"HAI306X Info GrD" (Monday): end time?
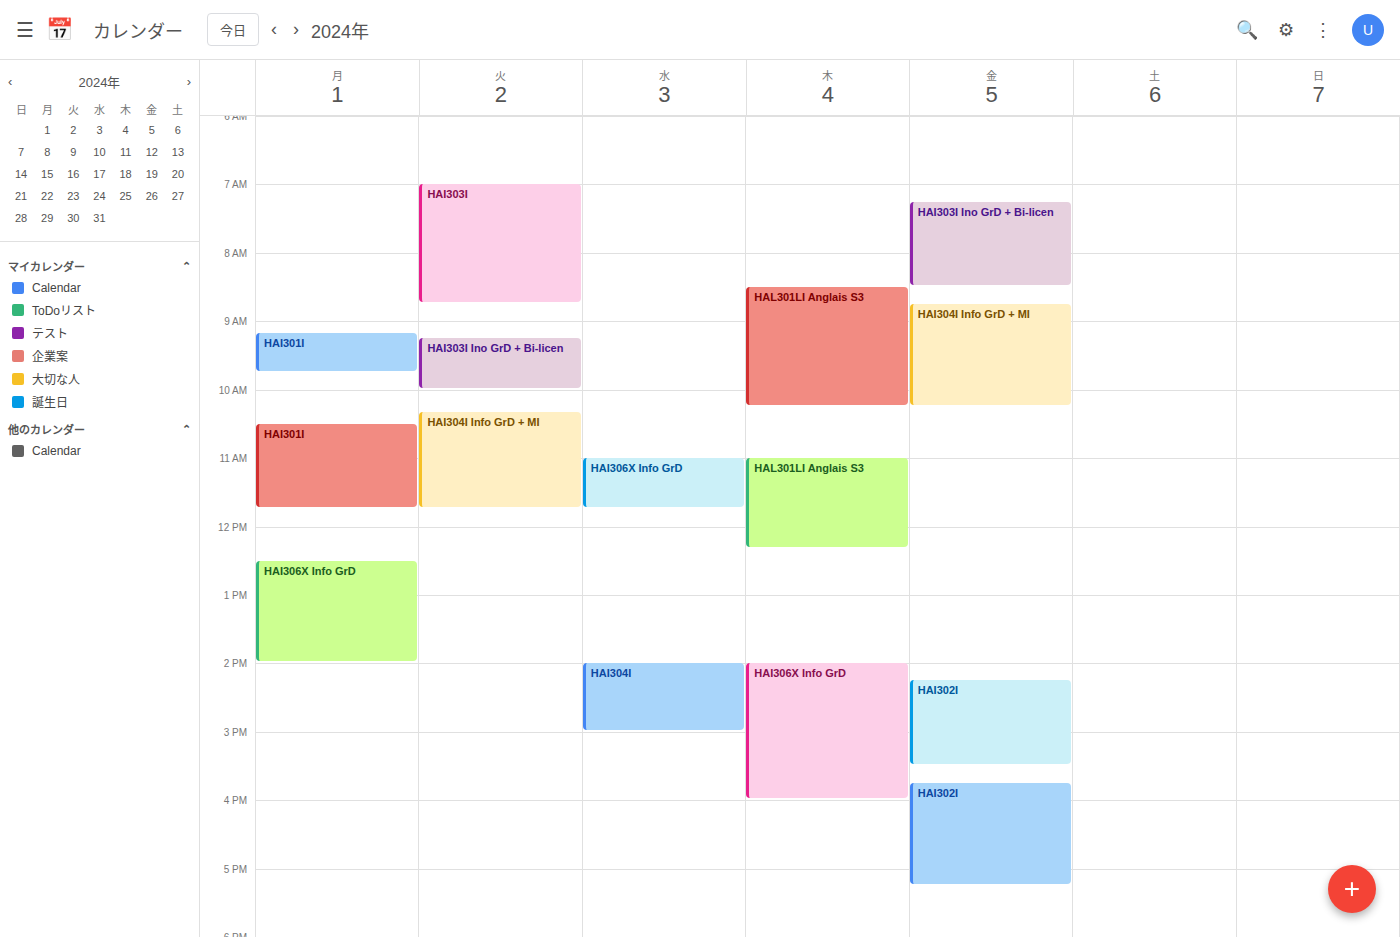
2:00 PM